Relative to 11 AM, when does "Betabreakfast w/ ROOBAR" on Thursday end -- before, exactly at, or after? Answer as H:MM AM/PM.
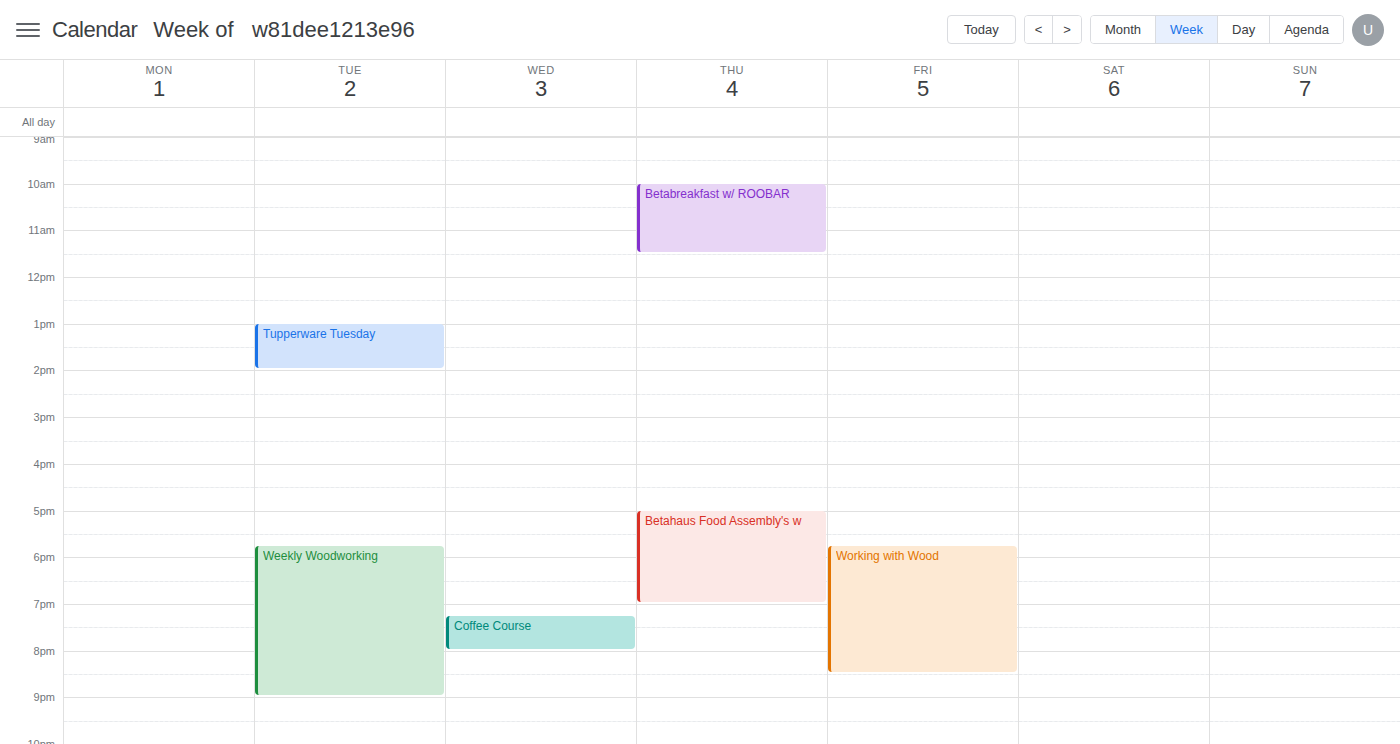
11:30 AM -- after 11 AM, 30 minutes below the 11 AM line.